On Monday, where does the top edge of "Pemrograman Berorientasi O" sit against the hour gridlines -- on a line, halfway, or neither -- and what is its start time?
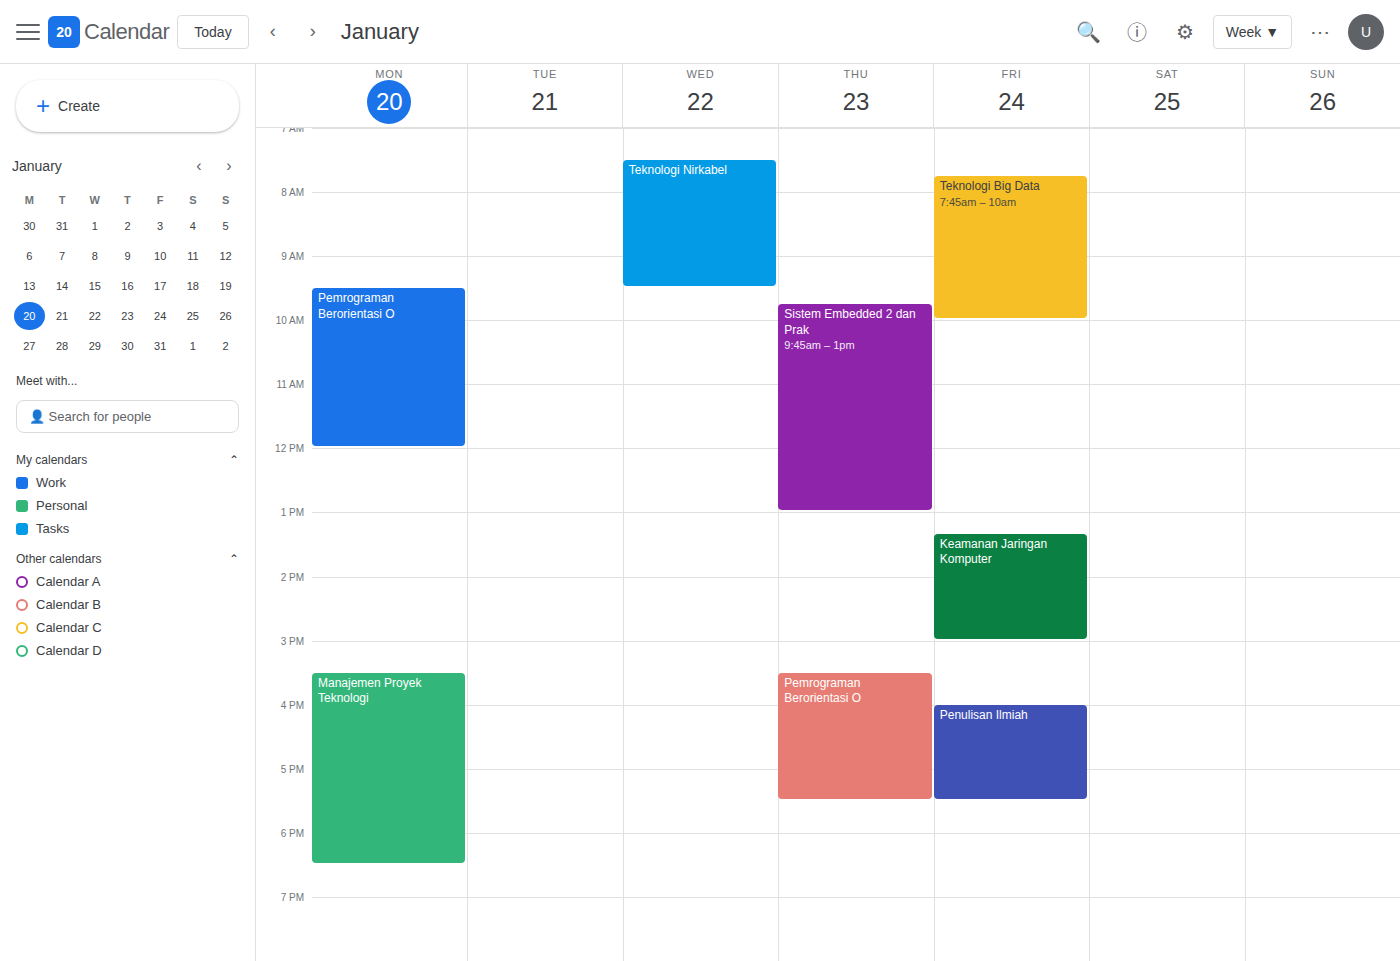
9:30 AM -- halfway between the 9 AM and 10 AM lines.